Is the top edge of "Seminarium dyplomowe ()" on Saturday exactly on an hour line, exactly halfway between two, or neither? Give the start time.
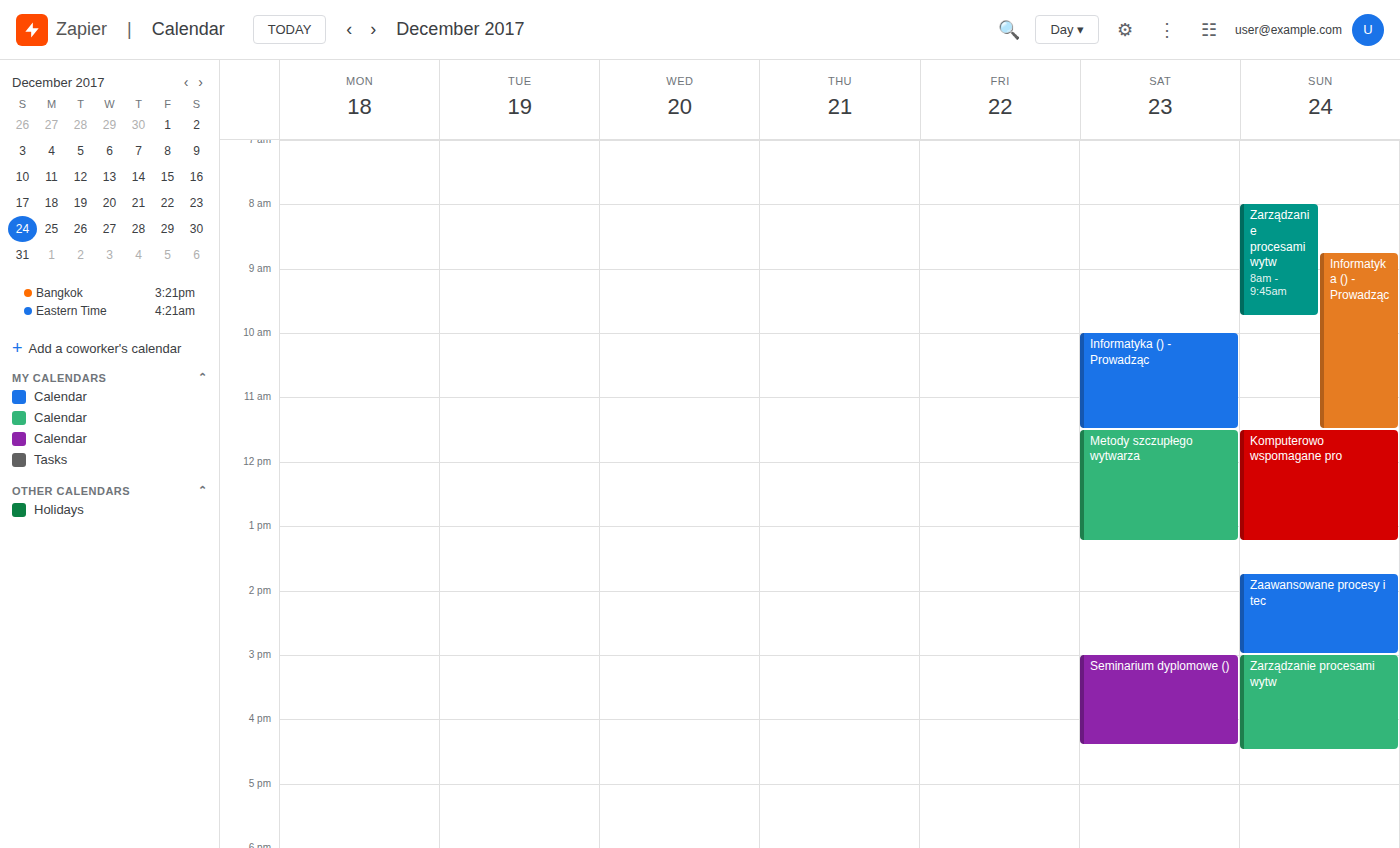
3:00 PM -- exactly on the 3 PM line.